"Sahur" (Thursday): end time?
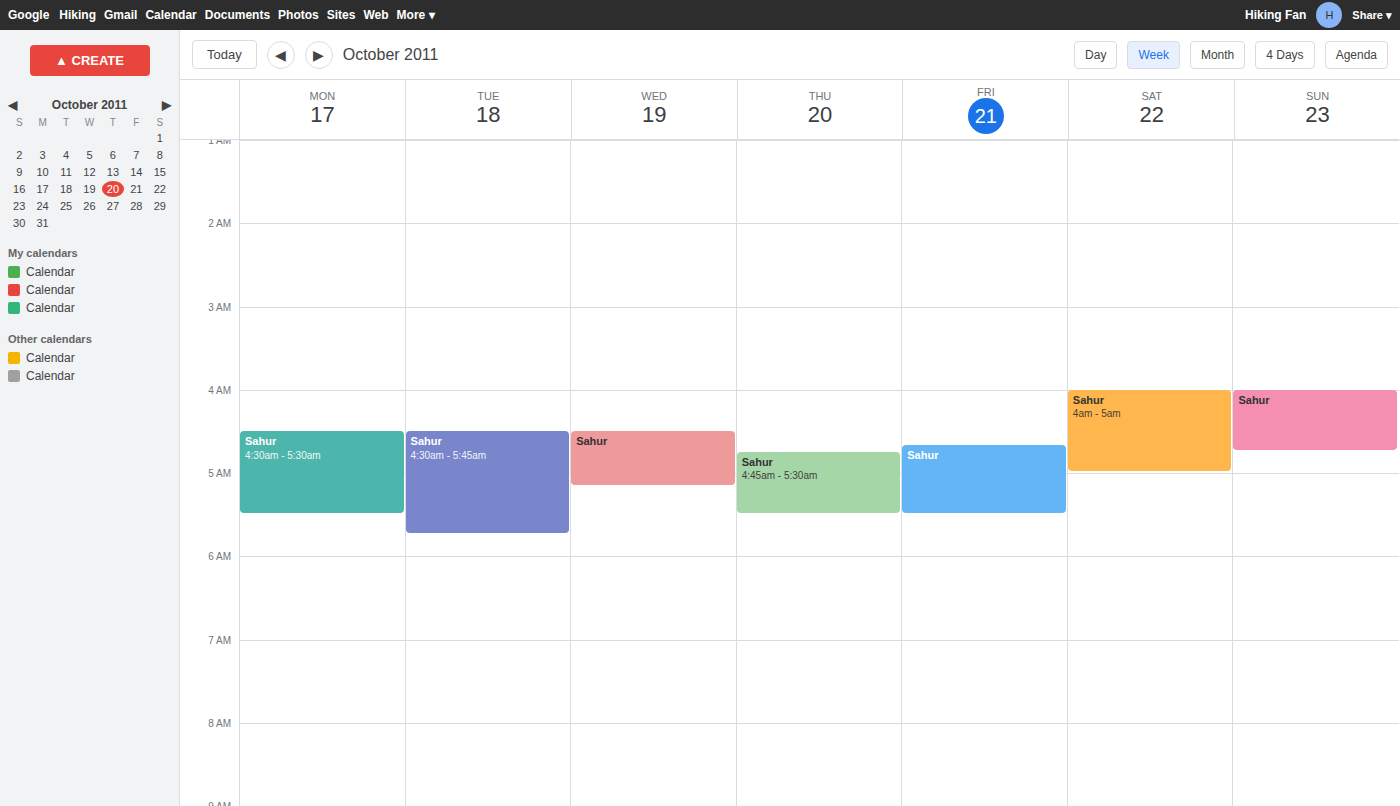
5:30 AM